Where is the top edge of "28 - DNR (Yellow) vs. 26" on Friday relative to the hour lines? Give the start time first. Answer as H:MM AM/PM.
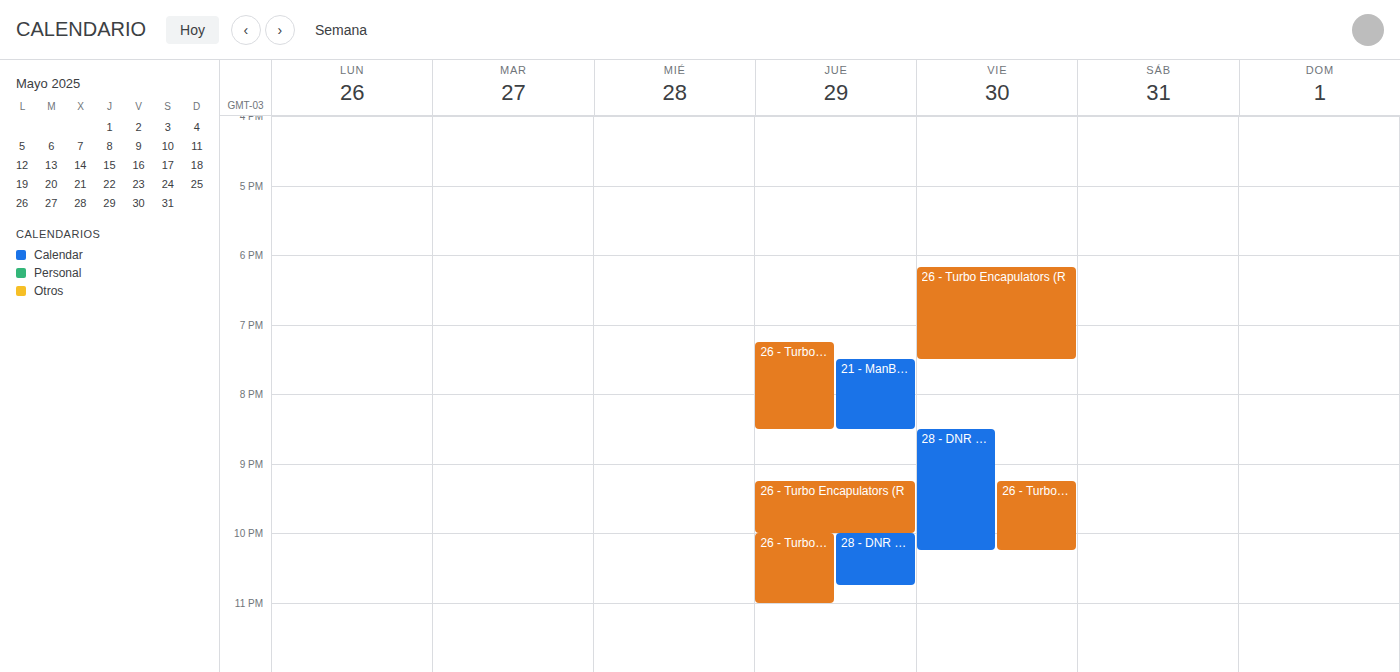
8:30 PM -- halfway between the 8 PM and 9 PM lines.